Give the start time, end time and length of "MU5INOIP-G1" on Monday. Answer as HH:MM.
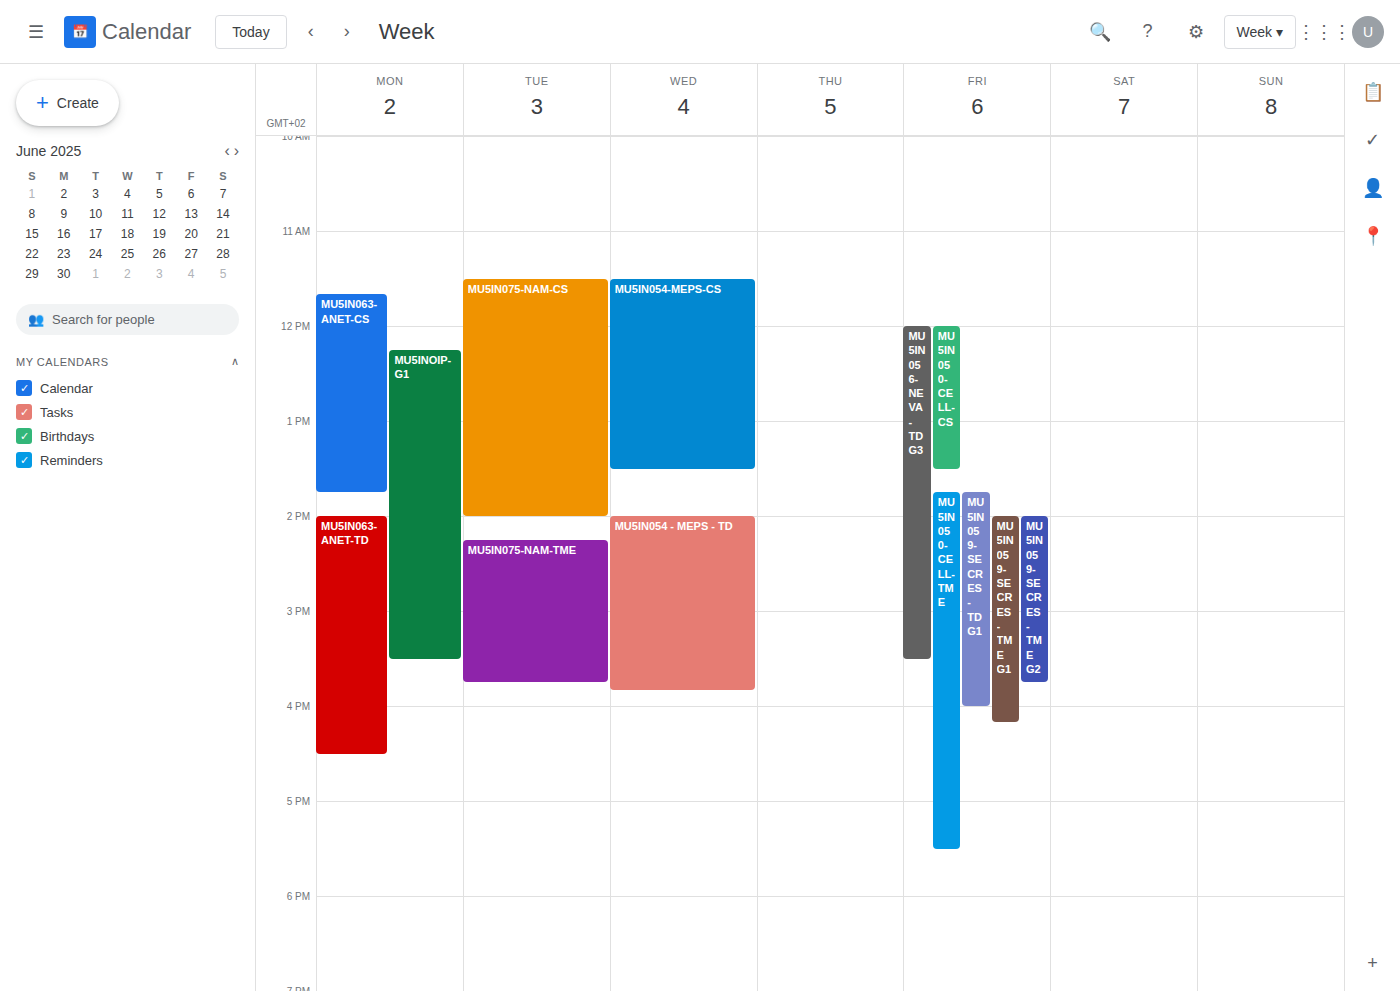
12:15 to 15:30, 3 hours 15 minutes